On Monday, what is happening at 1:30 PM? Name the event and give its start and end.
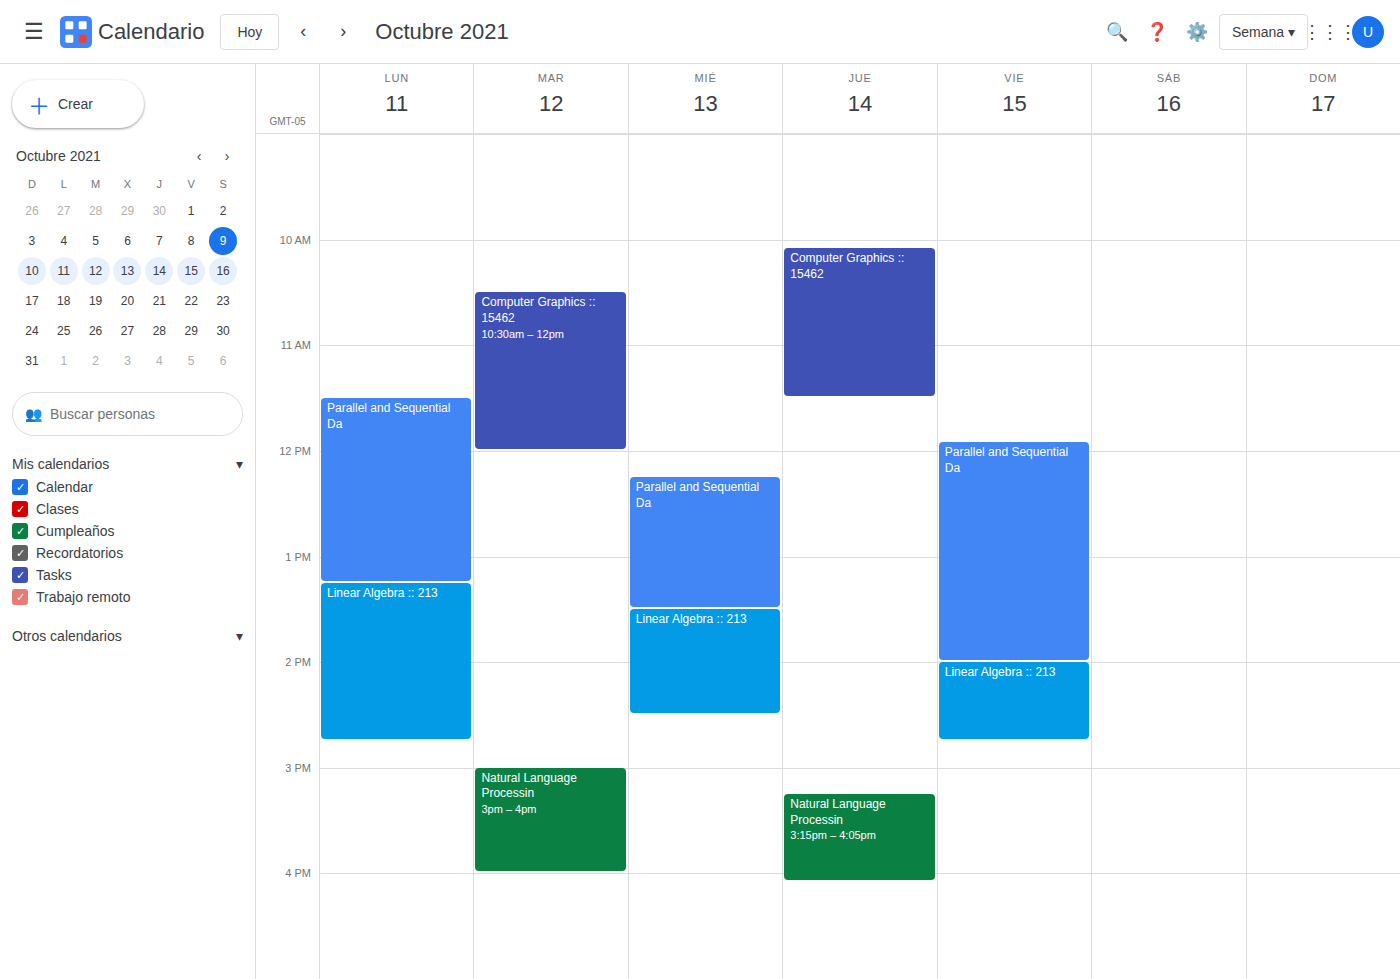
"Linear Algebra :: 213", 1:15 PM to 2:45 PM